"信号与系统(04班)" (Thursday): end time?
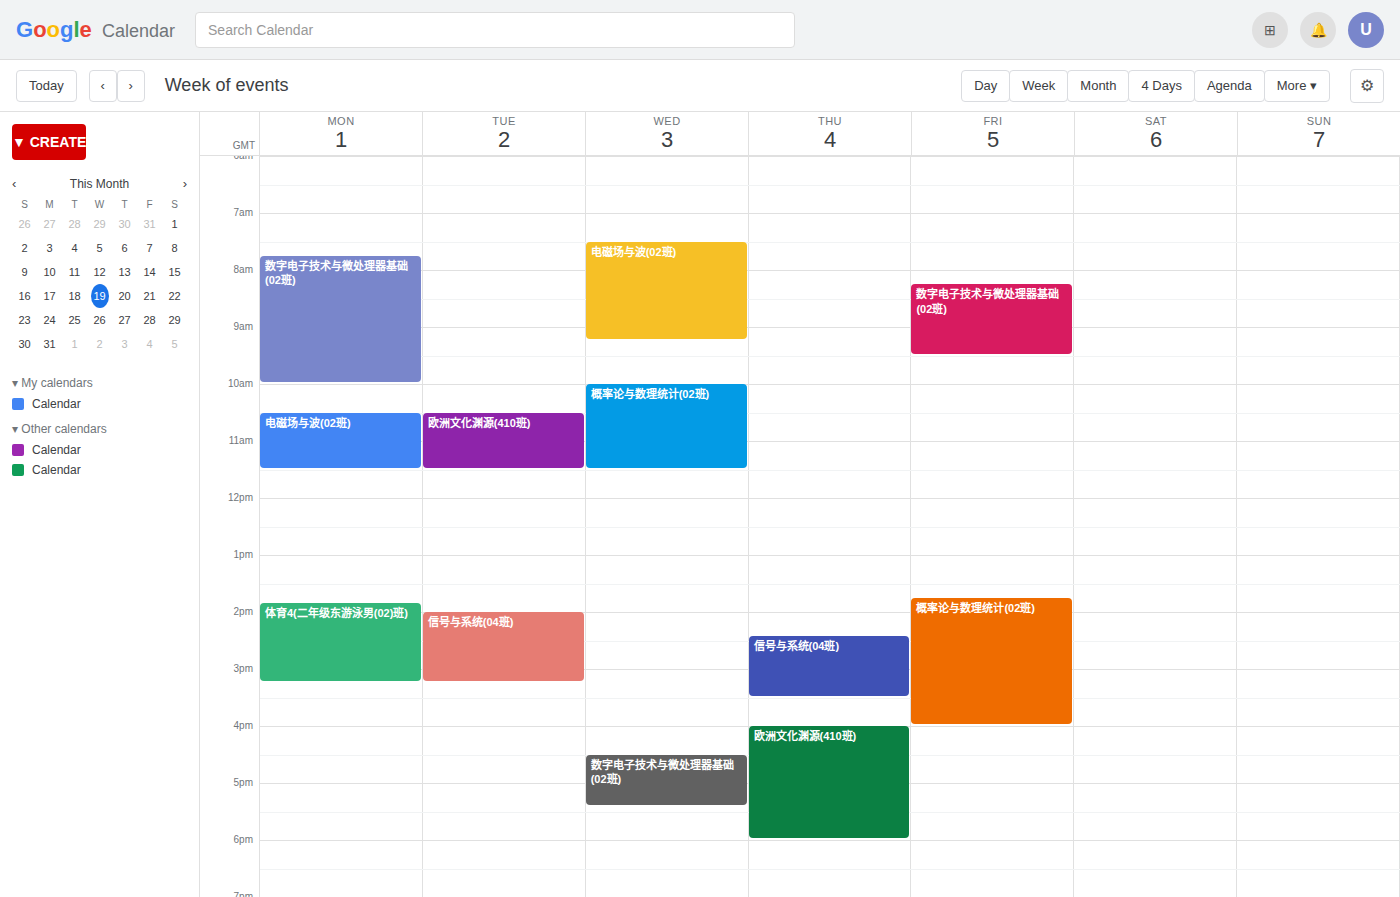
3:30 PM